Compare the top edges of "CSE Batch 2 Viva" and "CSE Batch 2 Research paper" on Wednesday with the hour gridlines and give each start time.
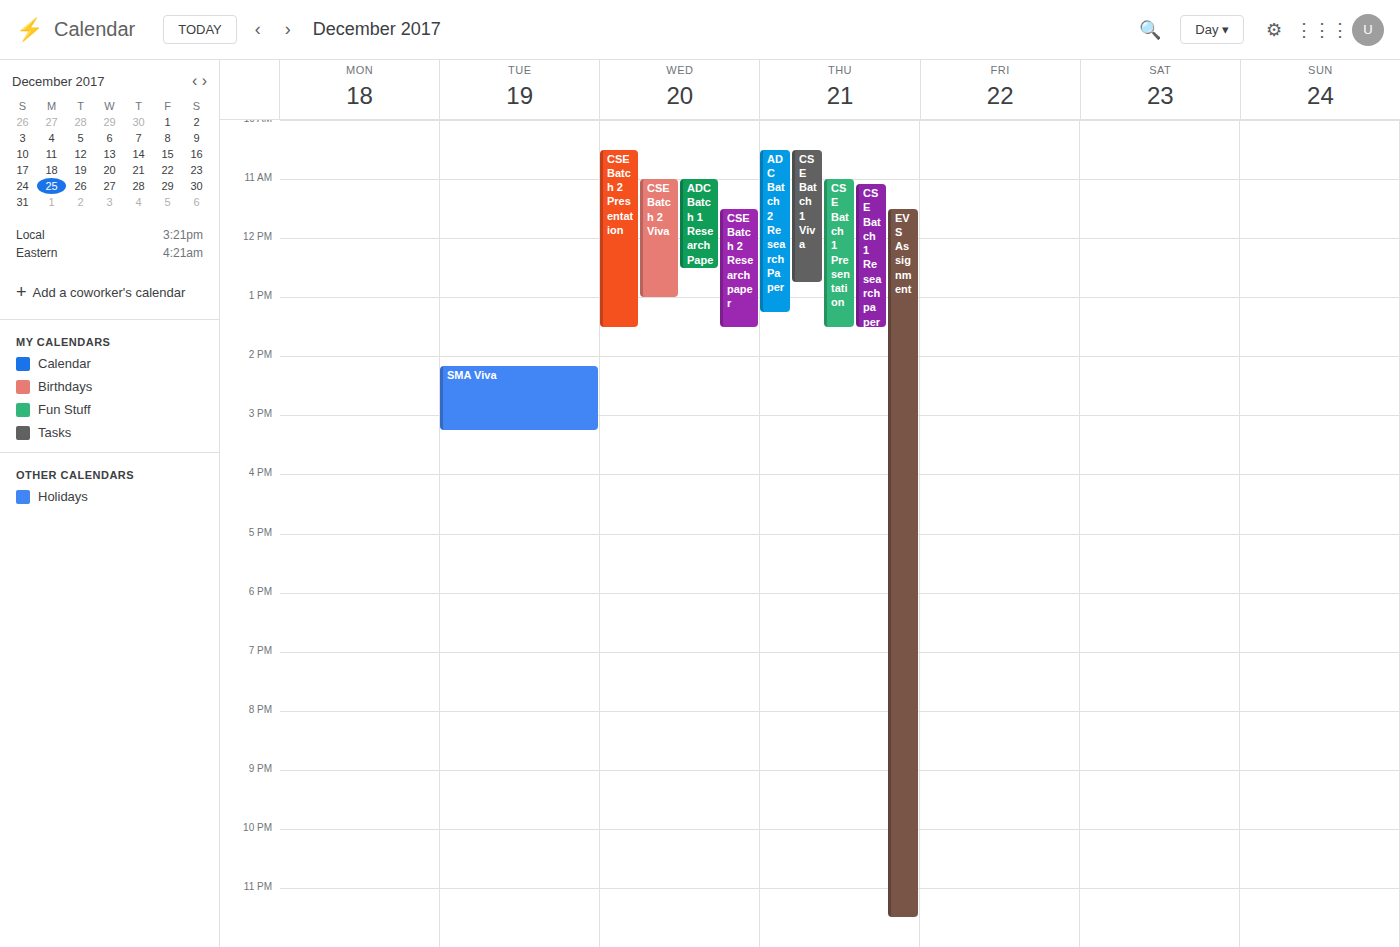
"CSE Batch 2 Viva": 11:00 AM, exactly on the 11 AM line. "CSE Batch 2 Research paper": 11:30 AM, halfway between the 11 AM and 12 PM lines.